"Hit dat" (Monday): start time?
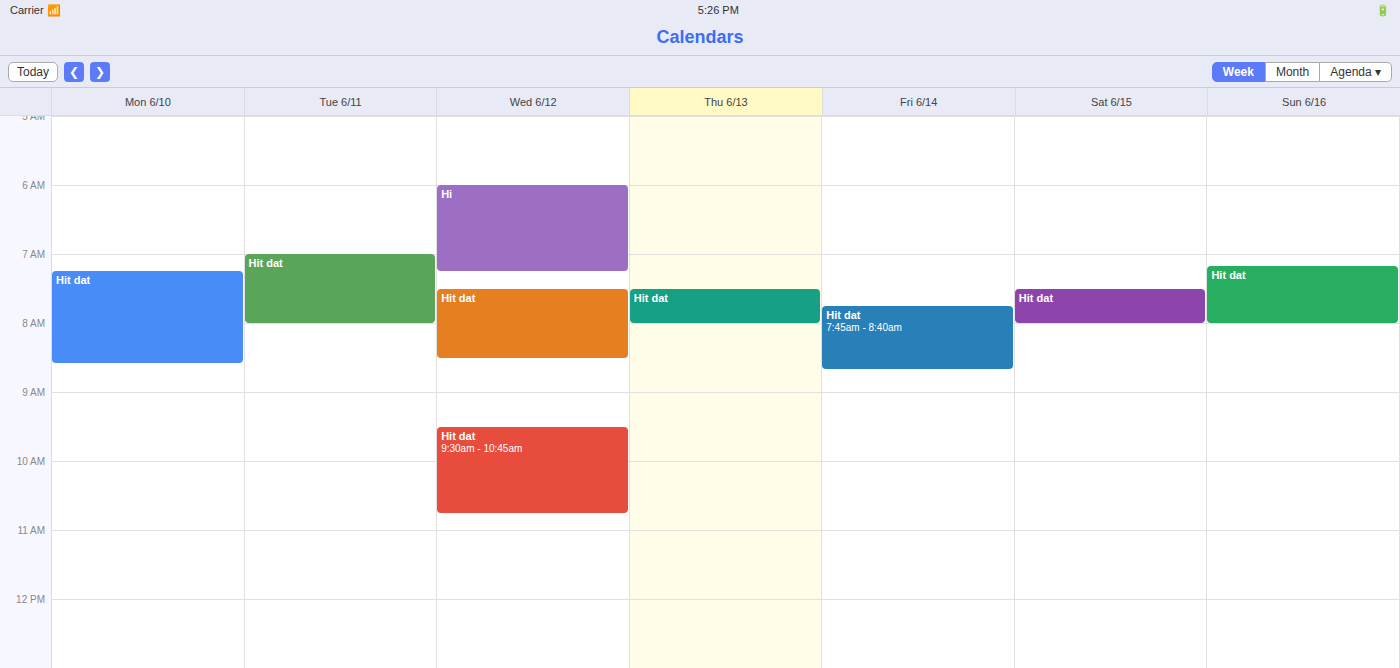
7:15 AM